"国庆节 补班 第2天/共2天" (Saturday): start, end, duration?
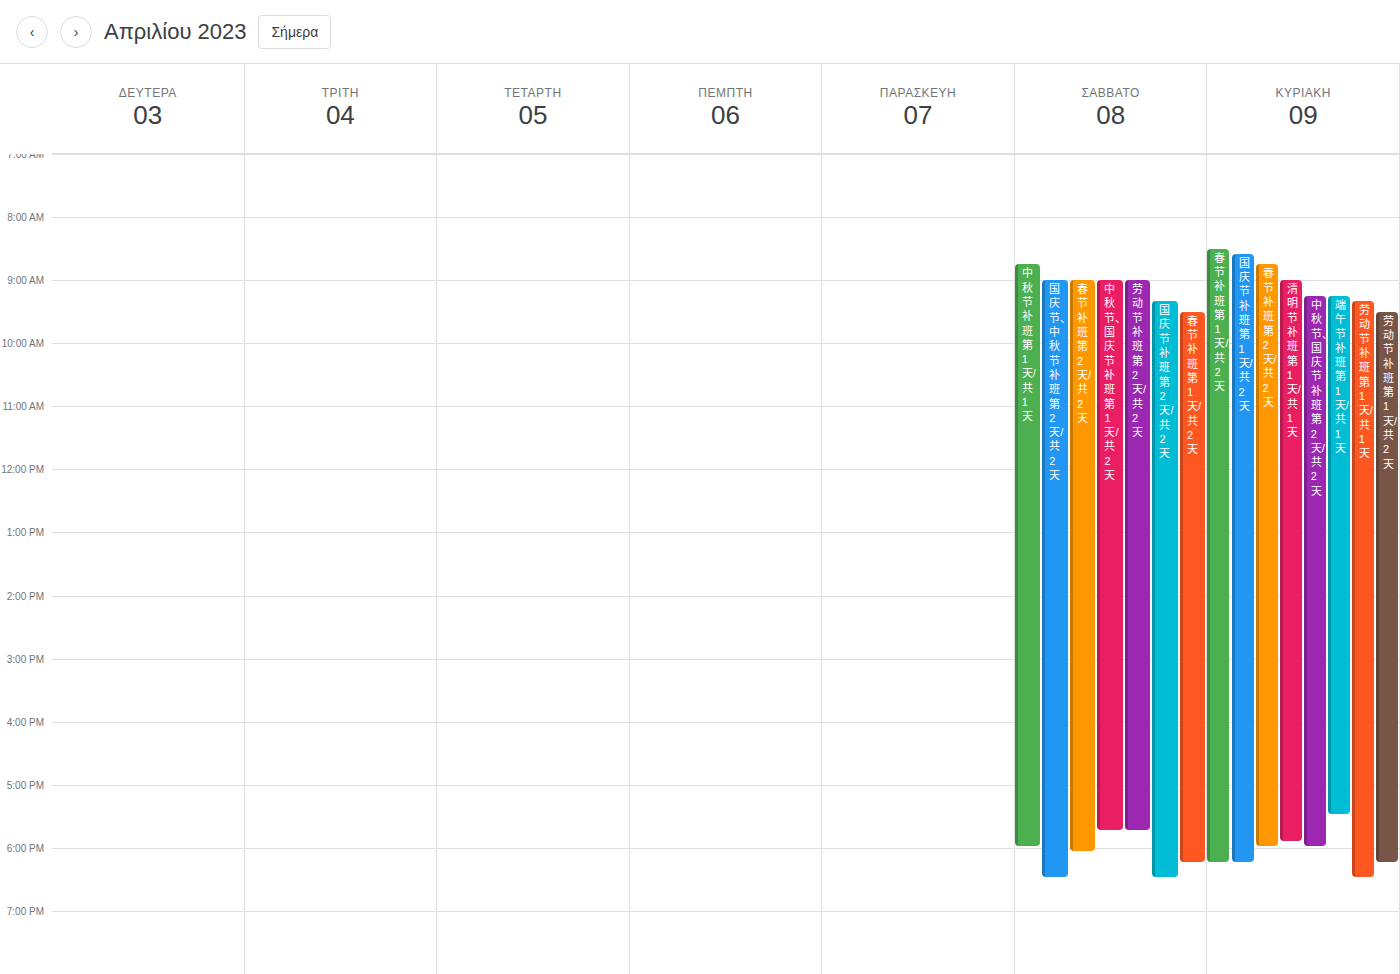
9:20 AM to 6:30 PM, 9 hours 10 minutes